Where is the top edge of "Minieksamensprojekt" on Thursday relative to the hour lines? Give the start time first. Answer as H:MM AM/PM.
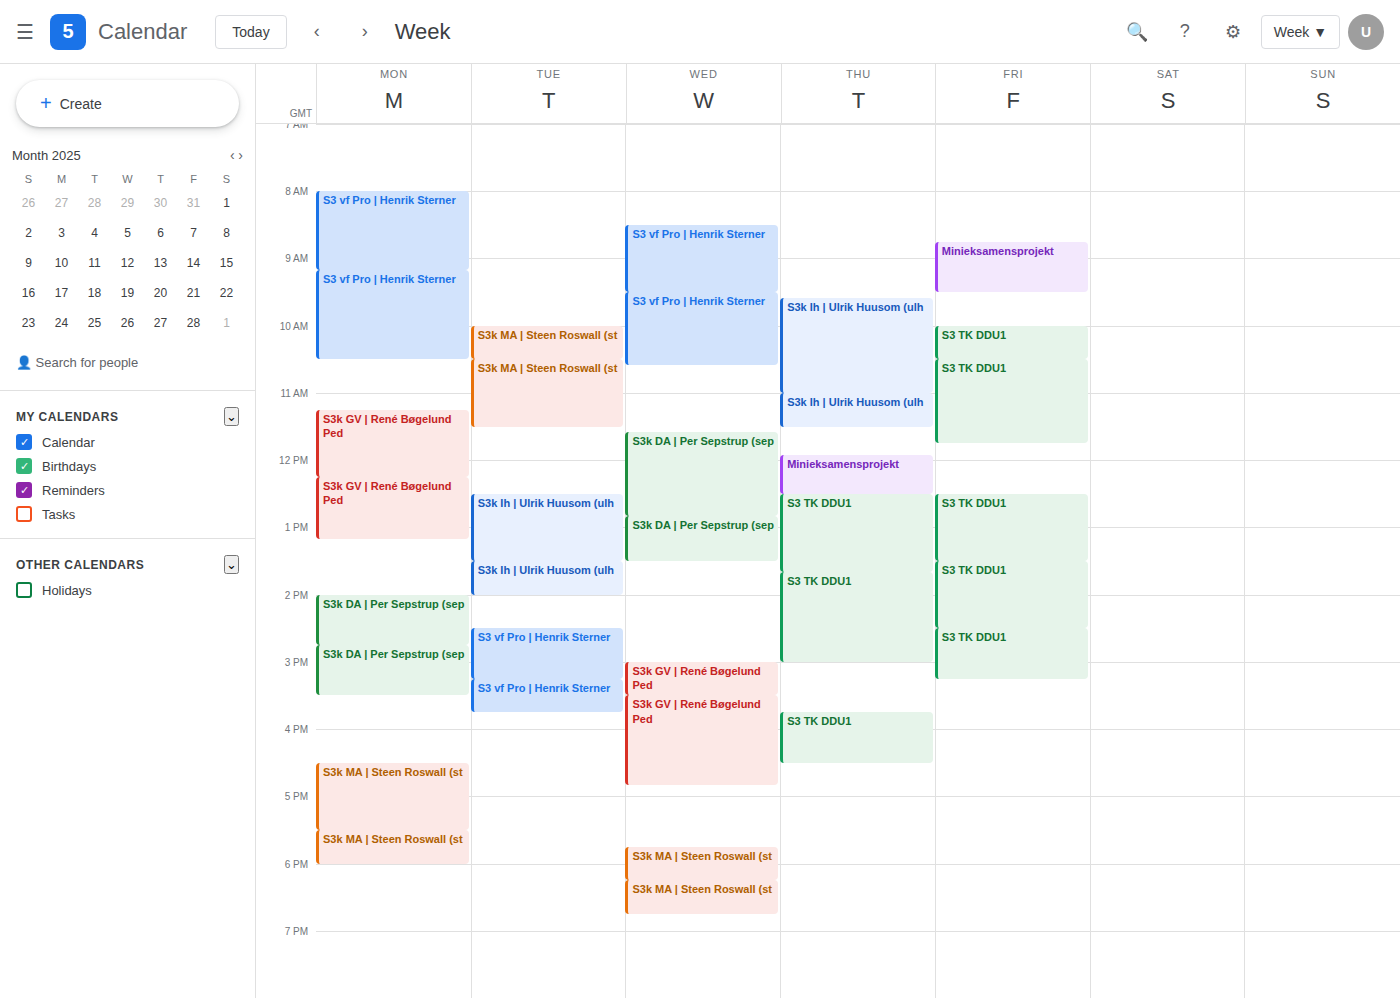
11:55 AM -- neither: 55 minutes below the 11 AM line and 5 minutes above the 12 PM line.